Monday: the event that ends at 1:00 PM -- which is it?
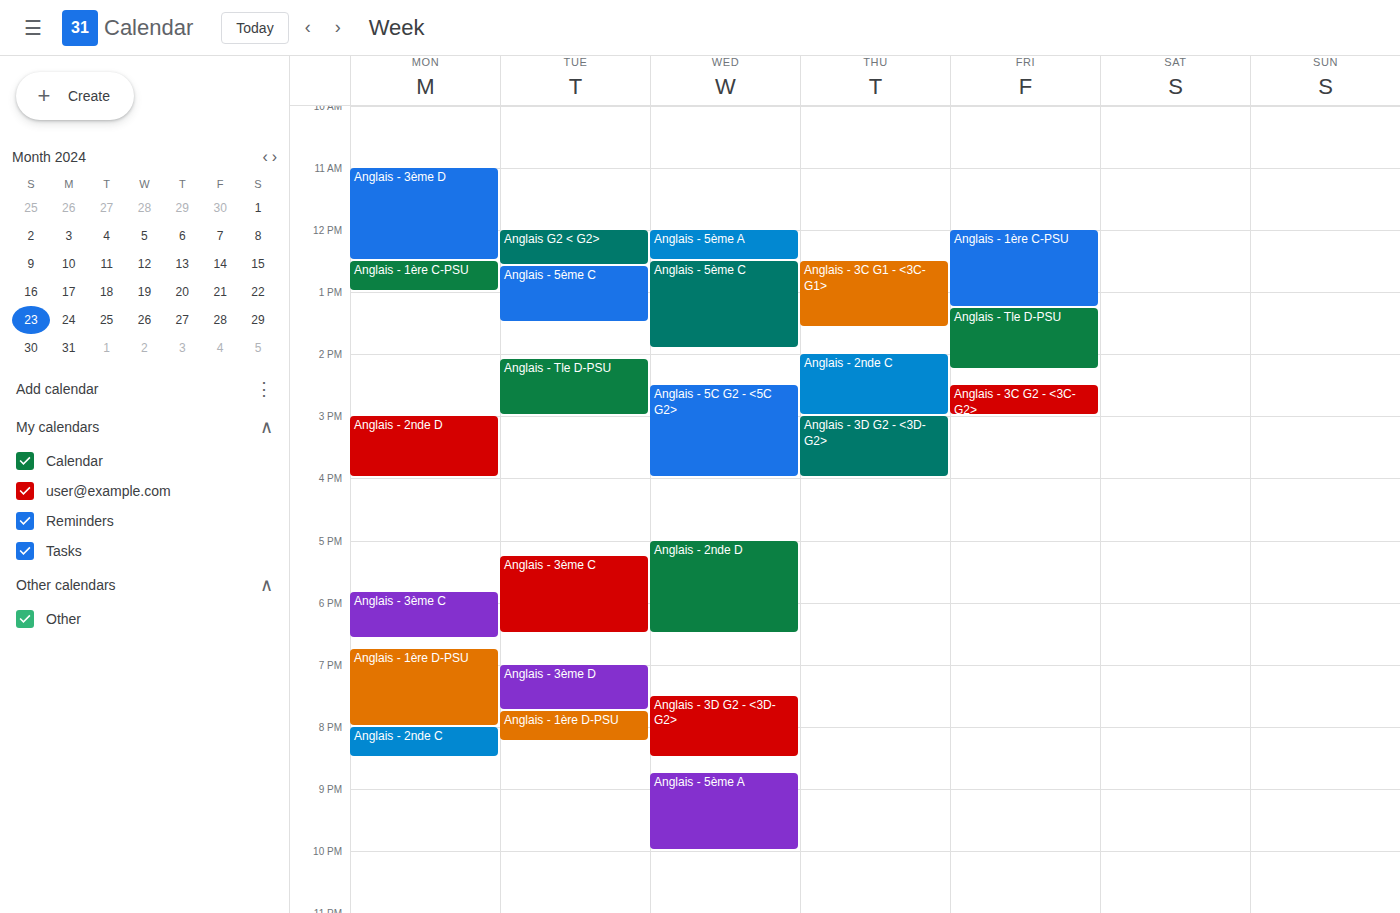
"Anglais - 1ère C-PSU"